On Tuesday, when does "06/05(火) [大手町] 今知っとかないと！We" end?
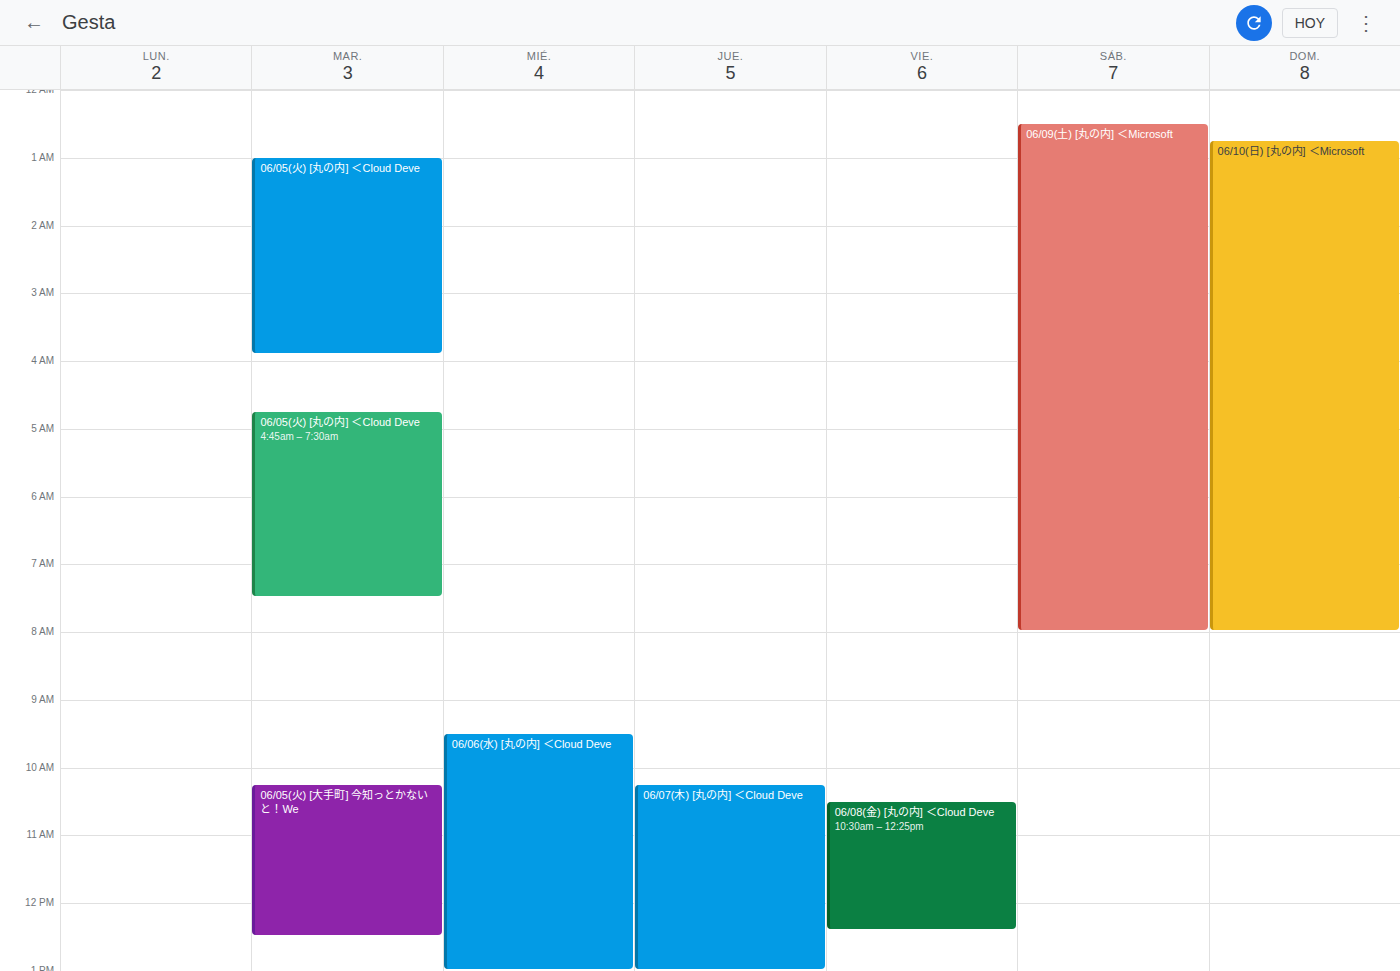
12:30 PM